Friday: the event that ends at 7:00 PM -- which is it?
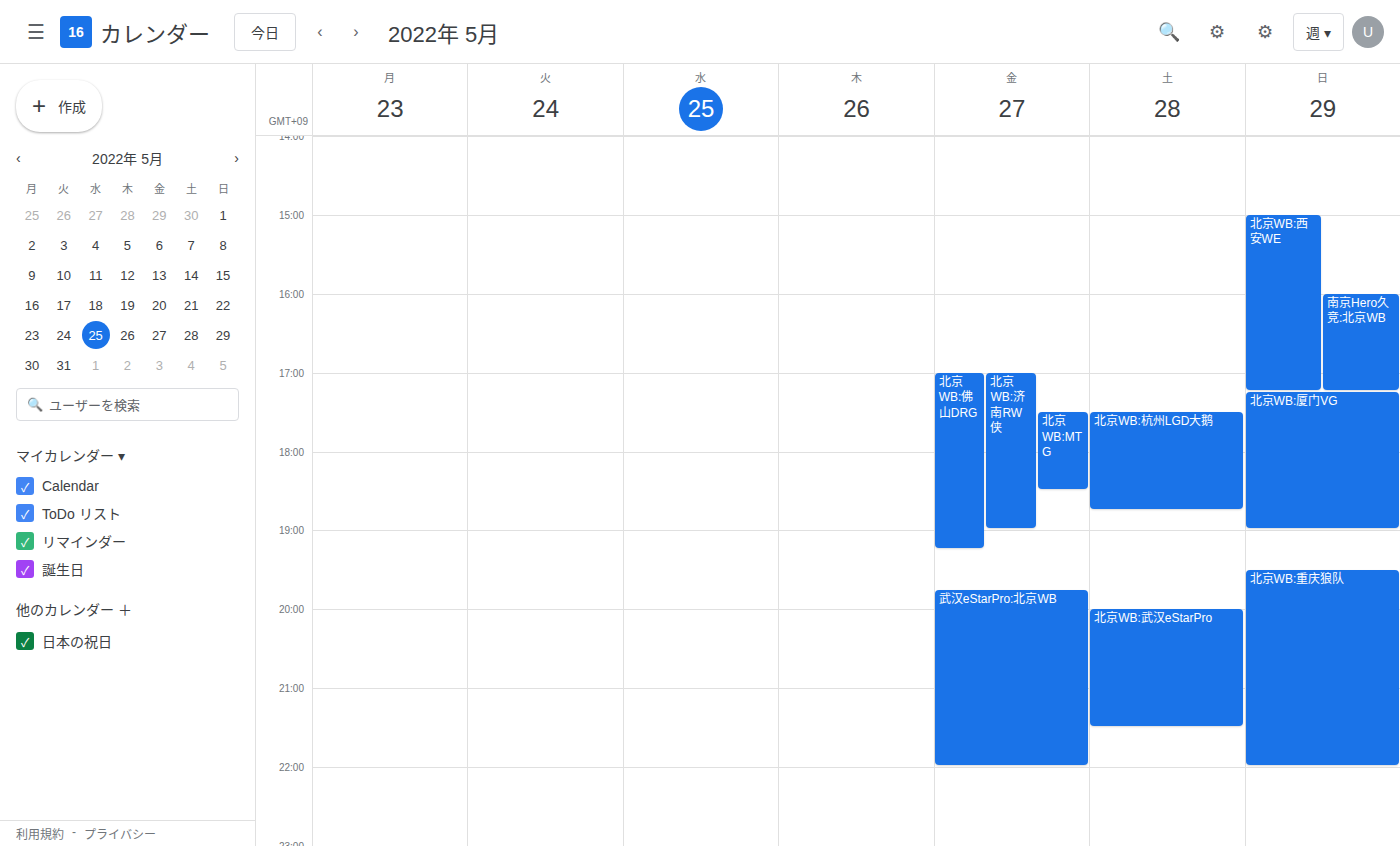
"北京WB:济南RW侠"